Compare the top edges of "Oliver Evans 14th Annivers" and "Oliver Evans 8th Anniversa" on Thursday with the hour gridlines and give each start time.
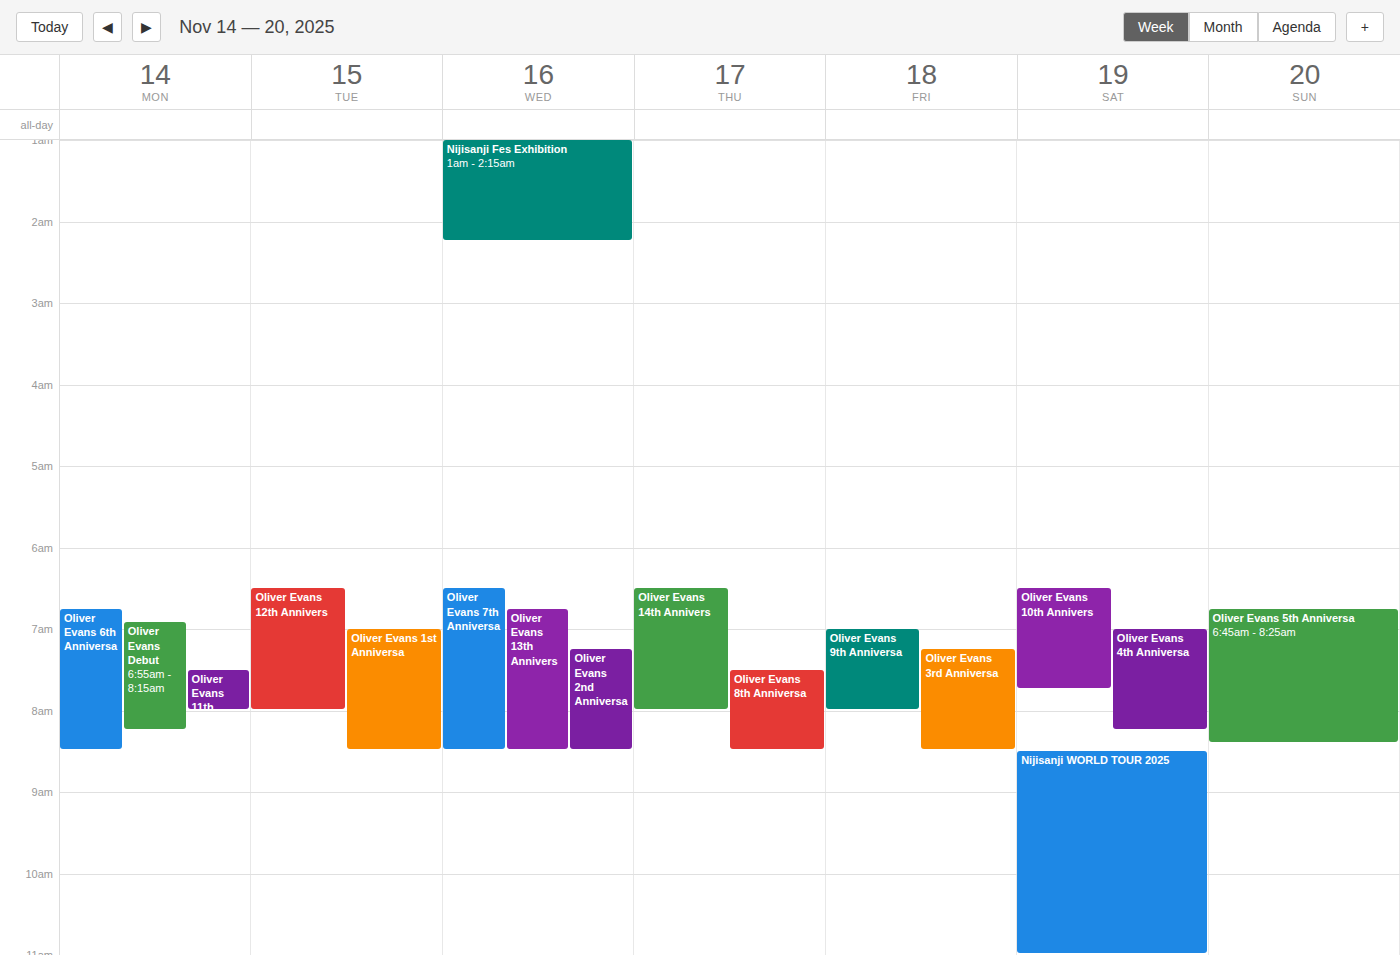
"Oliver Evans 14th Annivers": 6:30 AM, halfway between the 6 AM and 7 AM lines. "Oliver Evans 8th Anniversa": 7:30 AM, halfway between the 7 AM and 8 AM lines.